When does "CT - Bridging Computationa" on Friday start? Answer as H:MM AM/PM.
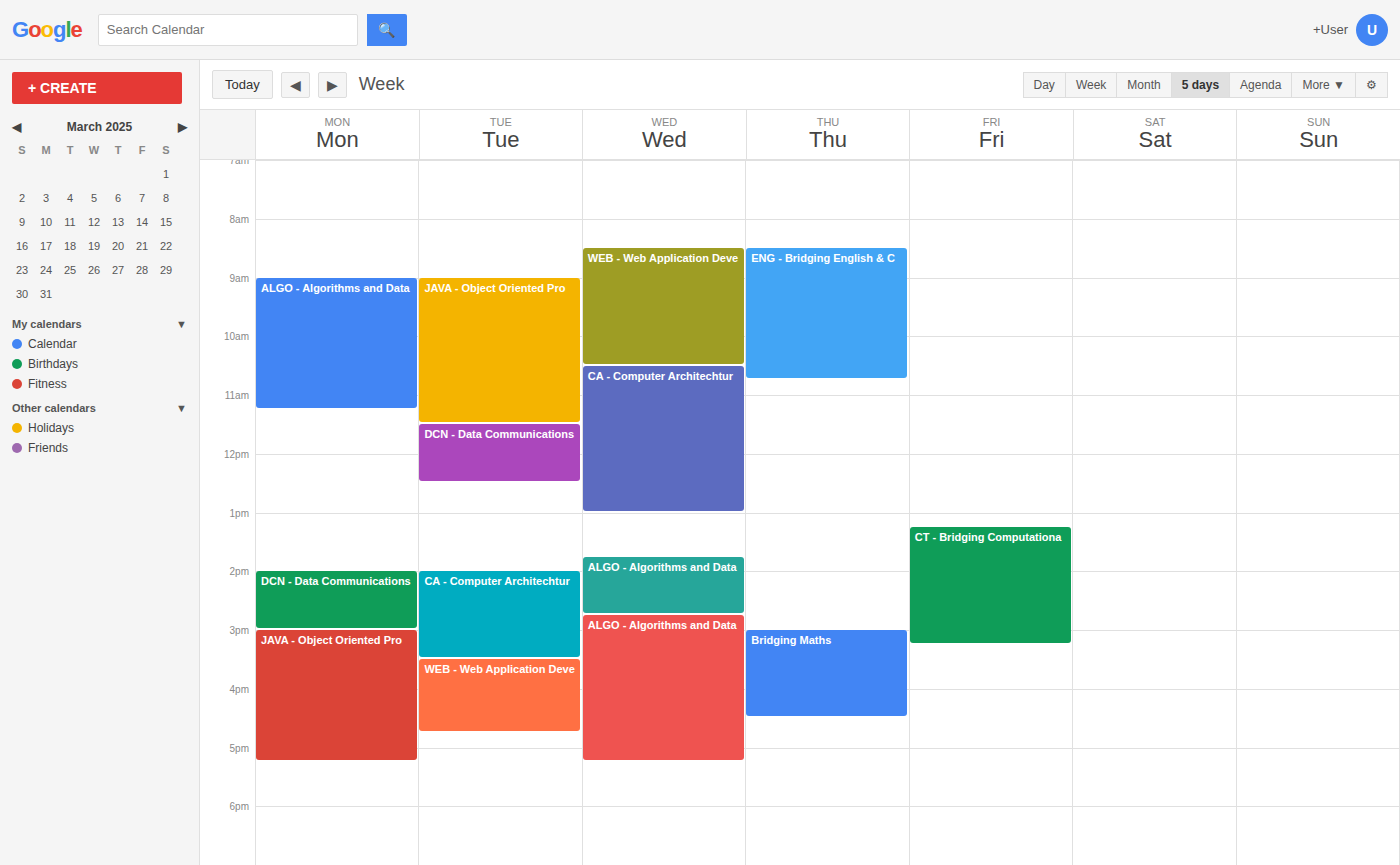
1:15 PM